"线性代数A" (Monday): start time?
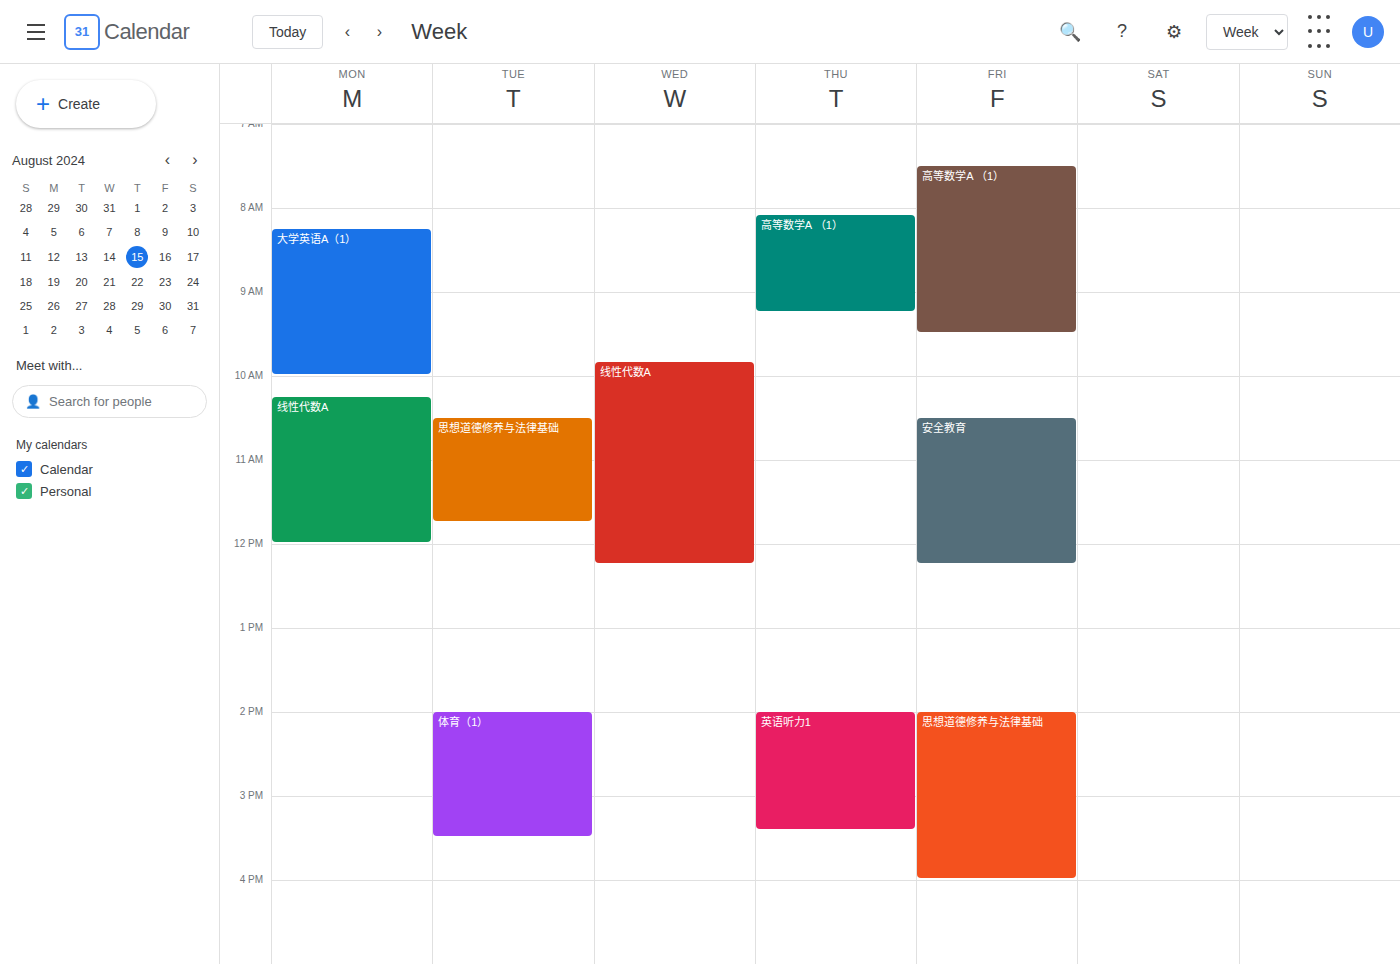
10:15 AM